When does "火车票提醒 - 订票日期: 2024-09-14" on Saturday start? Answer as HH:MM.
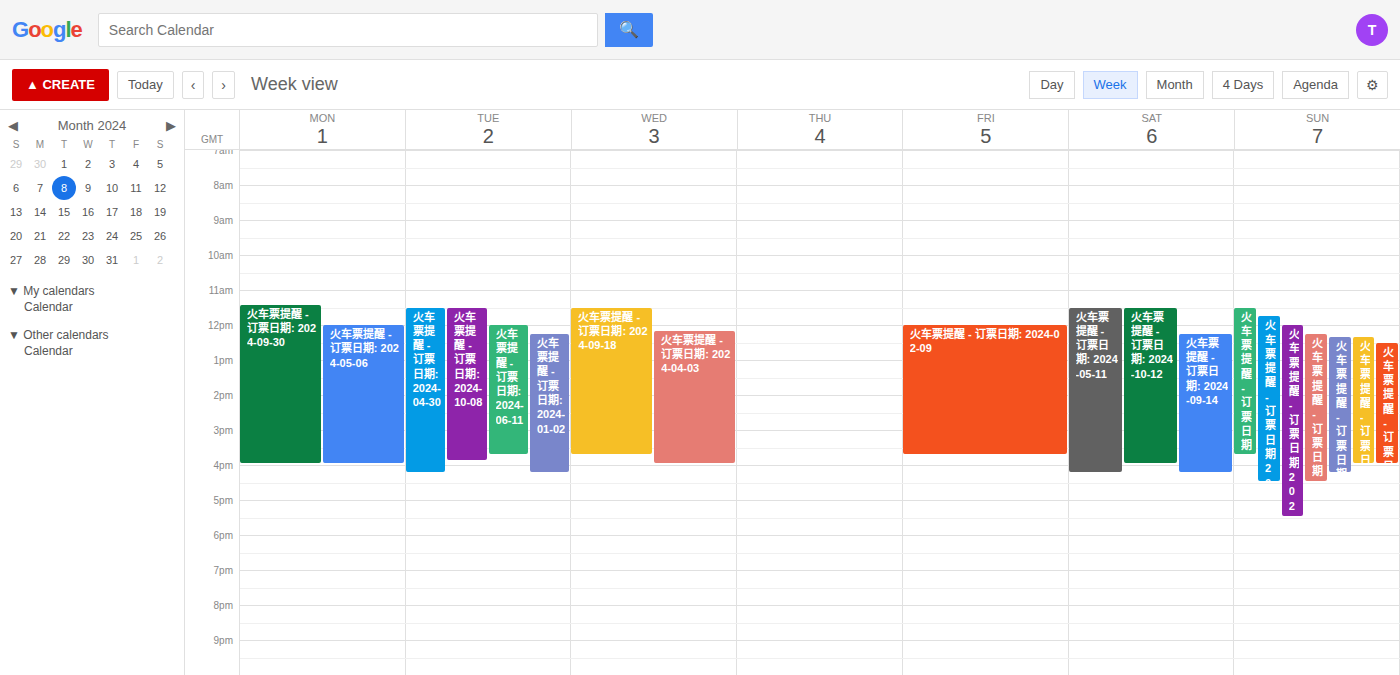
12:15